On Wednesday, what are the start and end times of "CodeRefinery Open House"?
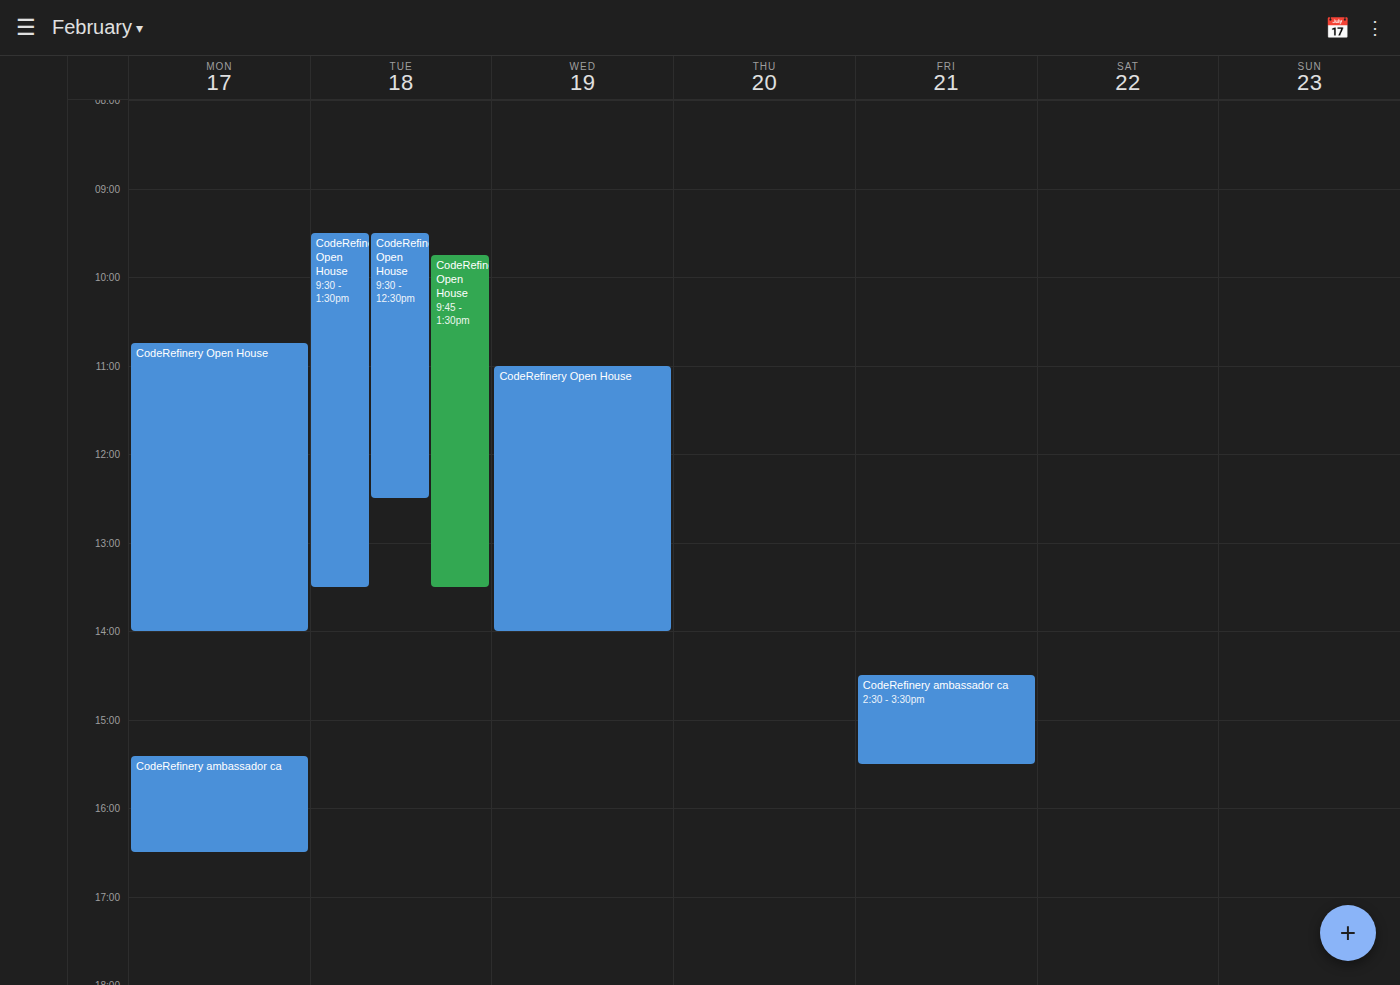
11:00 AM to 2:00 PM